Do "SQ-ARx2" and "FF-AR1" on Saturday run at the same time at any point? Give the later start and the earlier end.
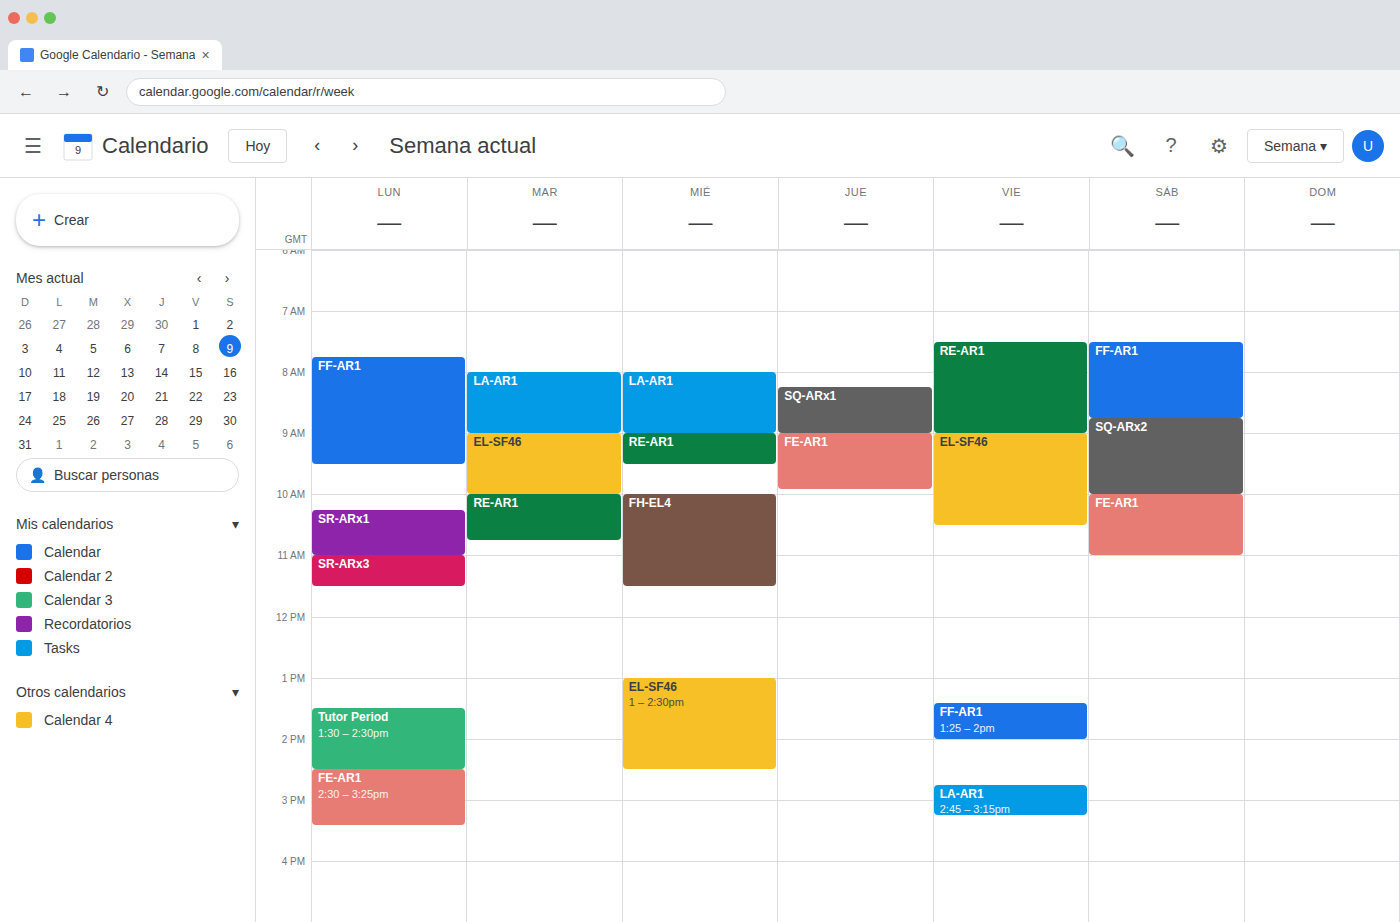
"FF-AR1" ends at 8:45 AM, exactly when "SQ-ARx2" starts -- they touch but do not overlap.